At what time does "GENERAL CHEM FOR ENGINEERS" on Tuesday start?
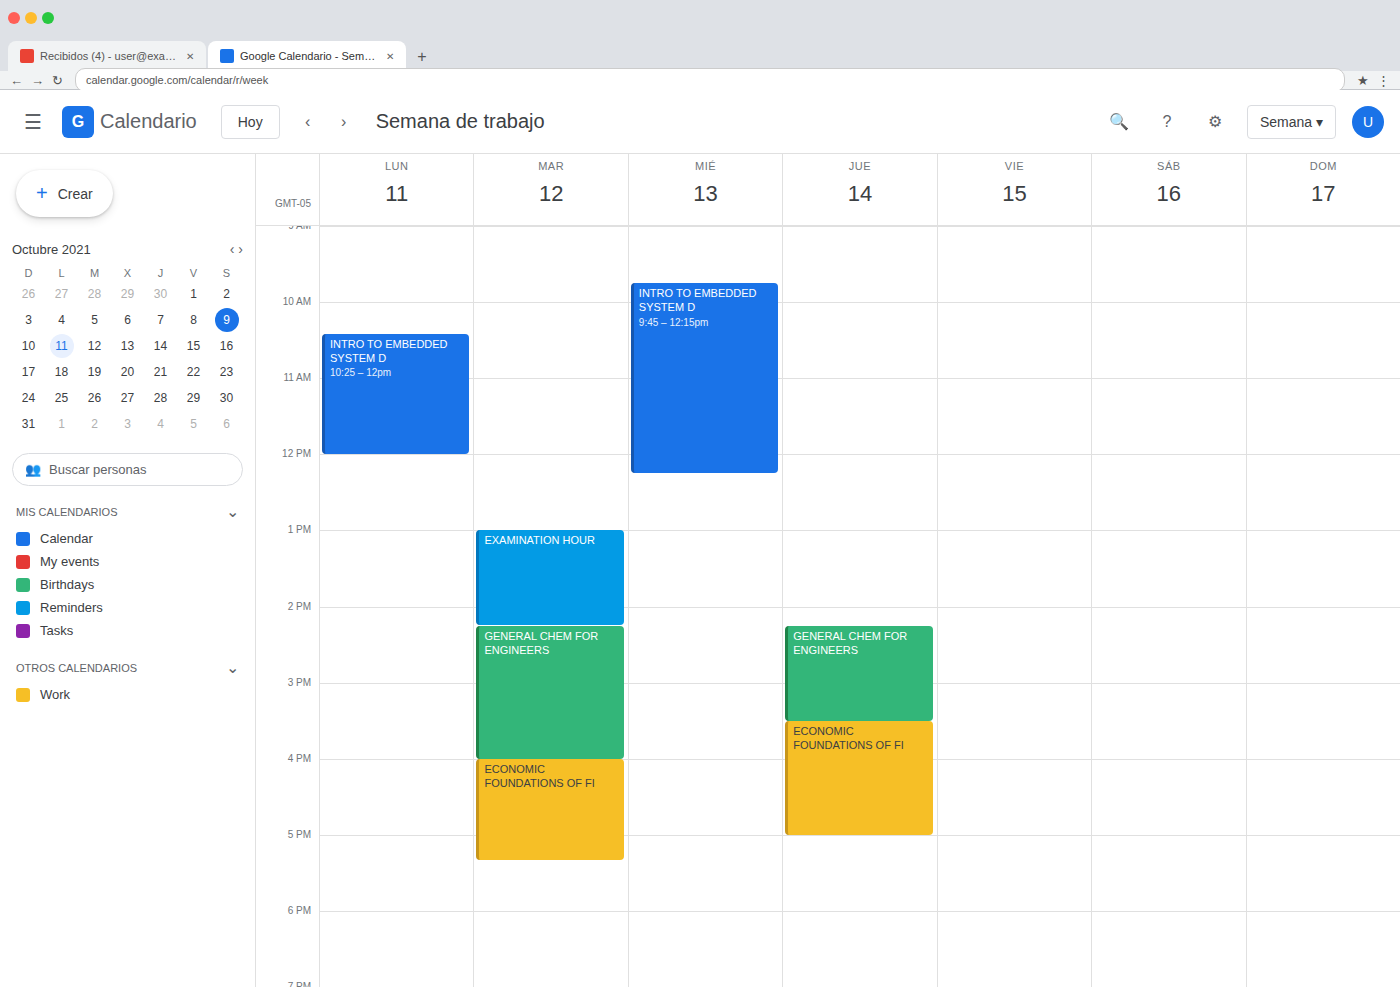
14:15